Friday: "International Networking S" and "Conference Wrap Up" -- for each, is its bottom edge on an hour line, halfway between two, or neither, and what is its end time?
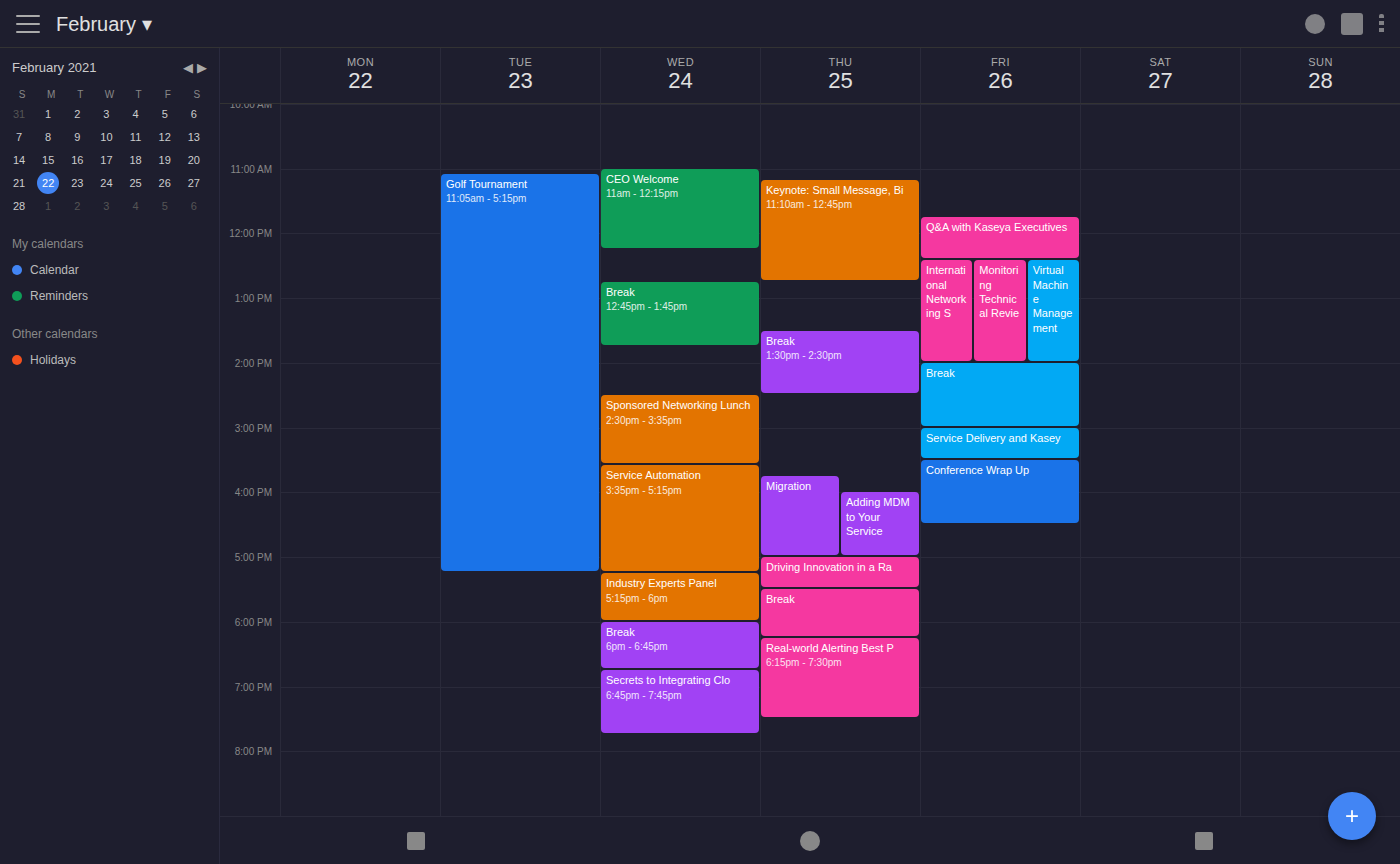
"International Networking S": 2:00 PM, exactly on the 2 PM line. "Conference Wrap Up": 4:30 PM, halfway between the 4 PM and 5 PM lines.